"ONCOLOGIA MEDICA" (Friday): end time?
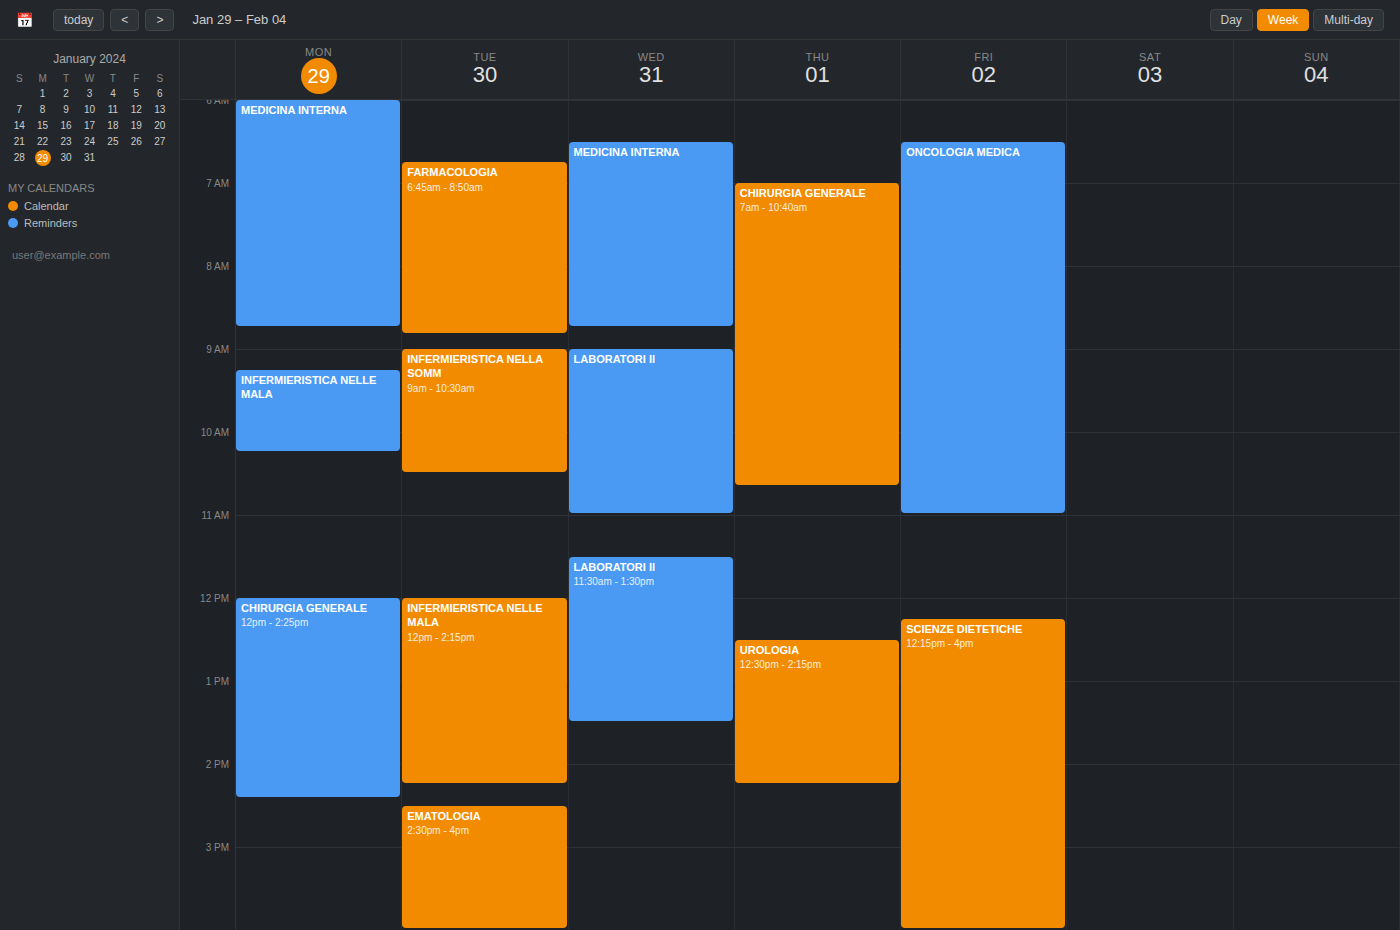
11:00 AM